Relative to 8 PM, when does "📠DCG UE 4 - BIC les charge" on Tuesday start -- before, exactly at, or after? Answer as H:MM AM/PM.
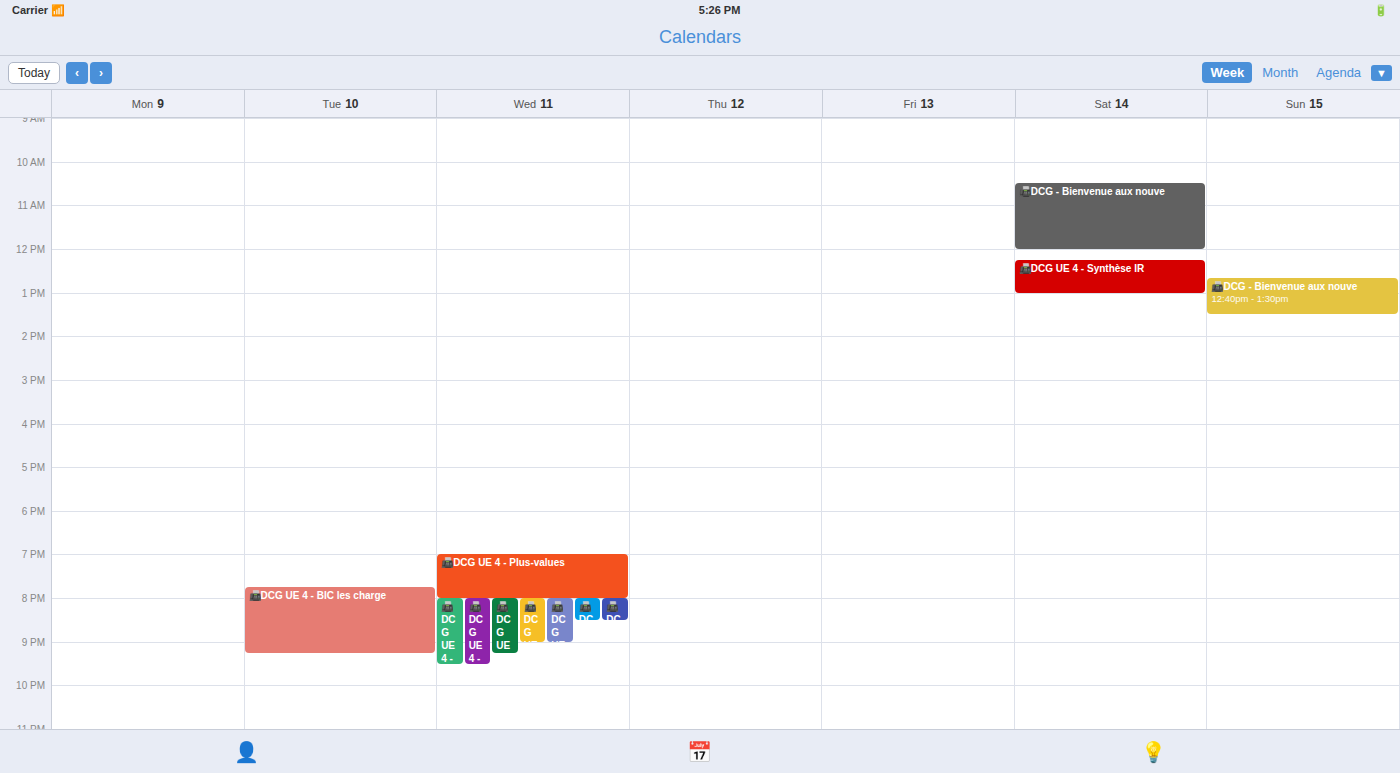
7:45 PM -- before 8 PM, 15 minutes above the 8 PM line.